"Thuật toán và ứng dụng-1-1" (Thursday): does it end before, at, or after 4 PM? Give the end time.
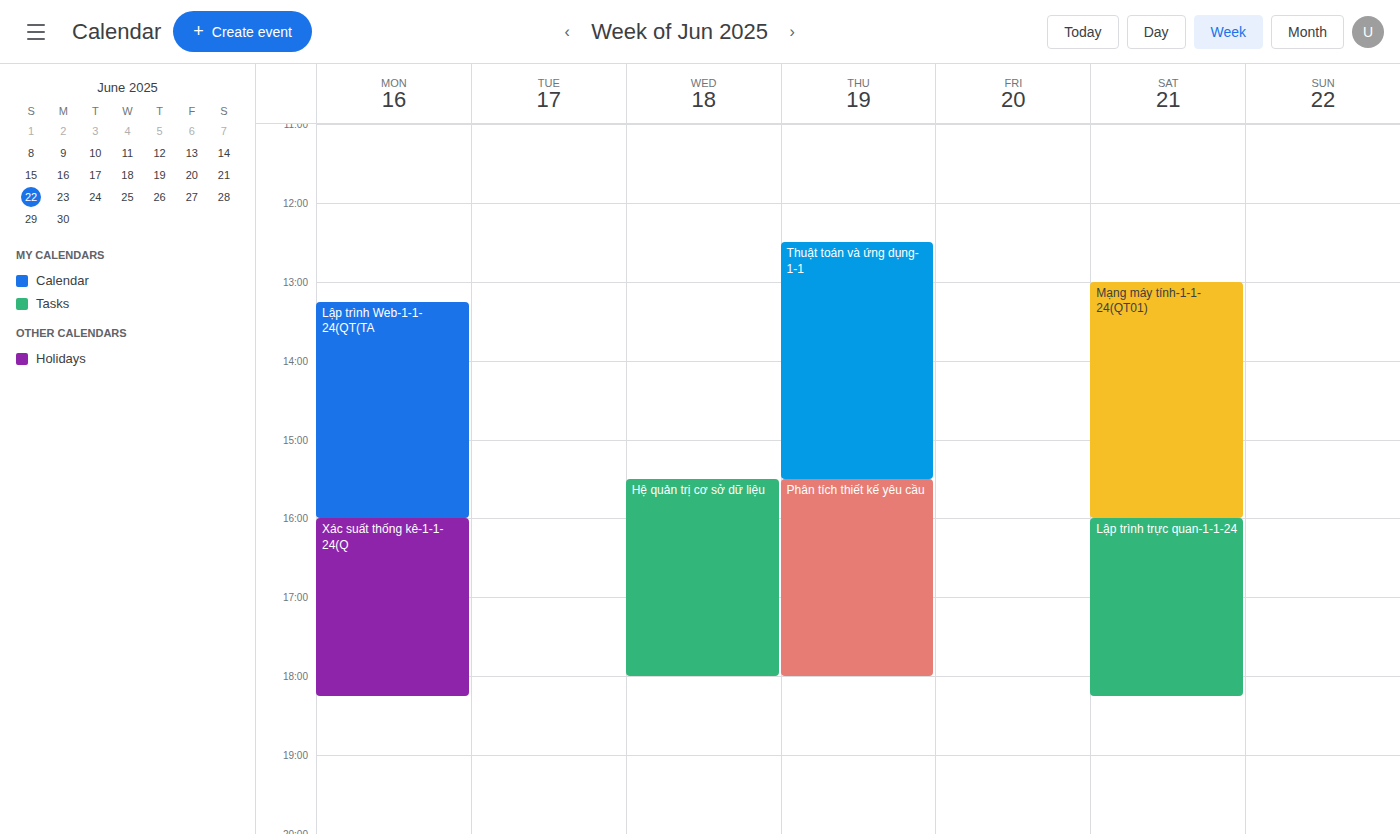
3:30 PM -- before 4 PM, 30 minutes above the 4 PM line.